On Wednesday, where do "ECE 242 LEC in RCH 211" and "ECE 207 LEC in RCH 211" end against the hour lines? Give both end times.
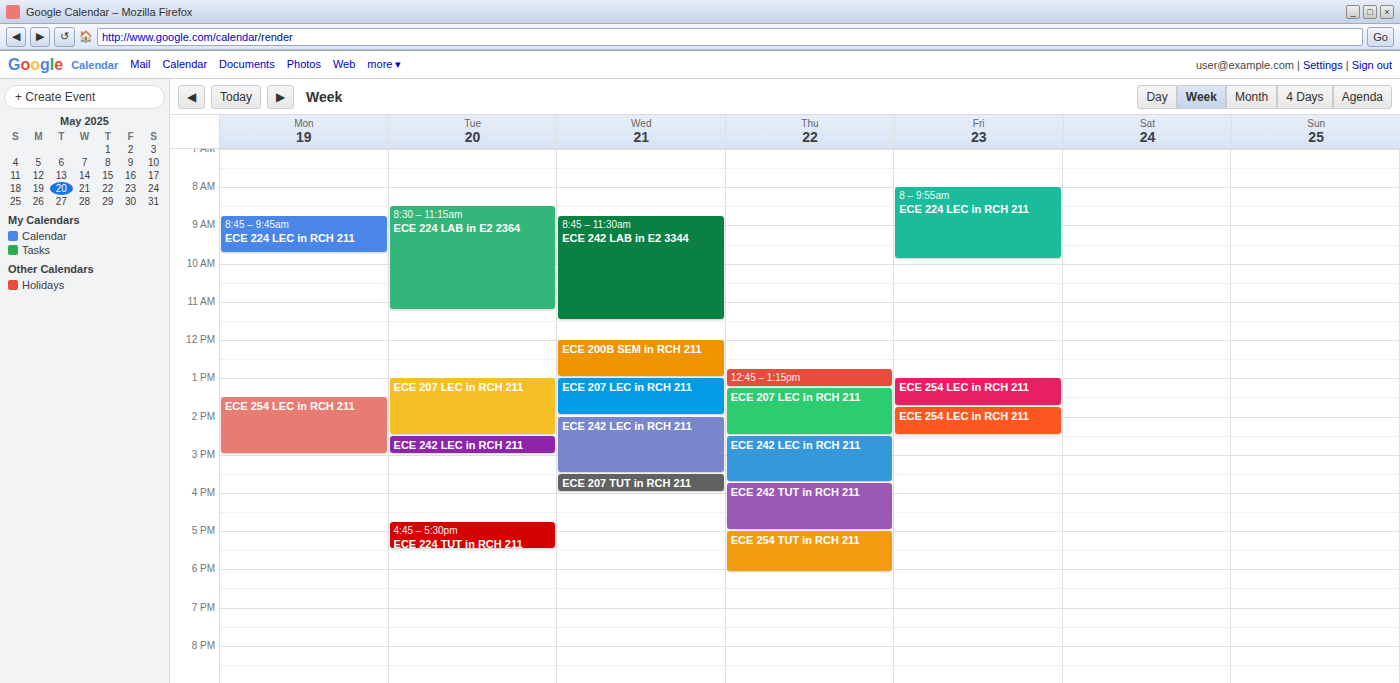
"ECE 242 LEC in RCH 211": 3:30 PM, halfway between the 3 PM and 4 PM lines. "ECE 207 LEC in RCH 211": 2:00 PM, exactly on the 2 PM line.